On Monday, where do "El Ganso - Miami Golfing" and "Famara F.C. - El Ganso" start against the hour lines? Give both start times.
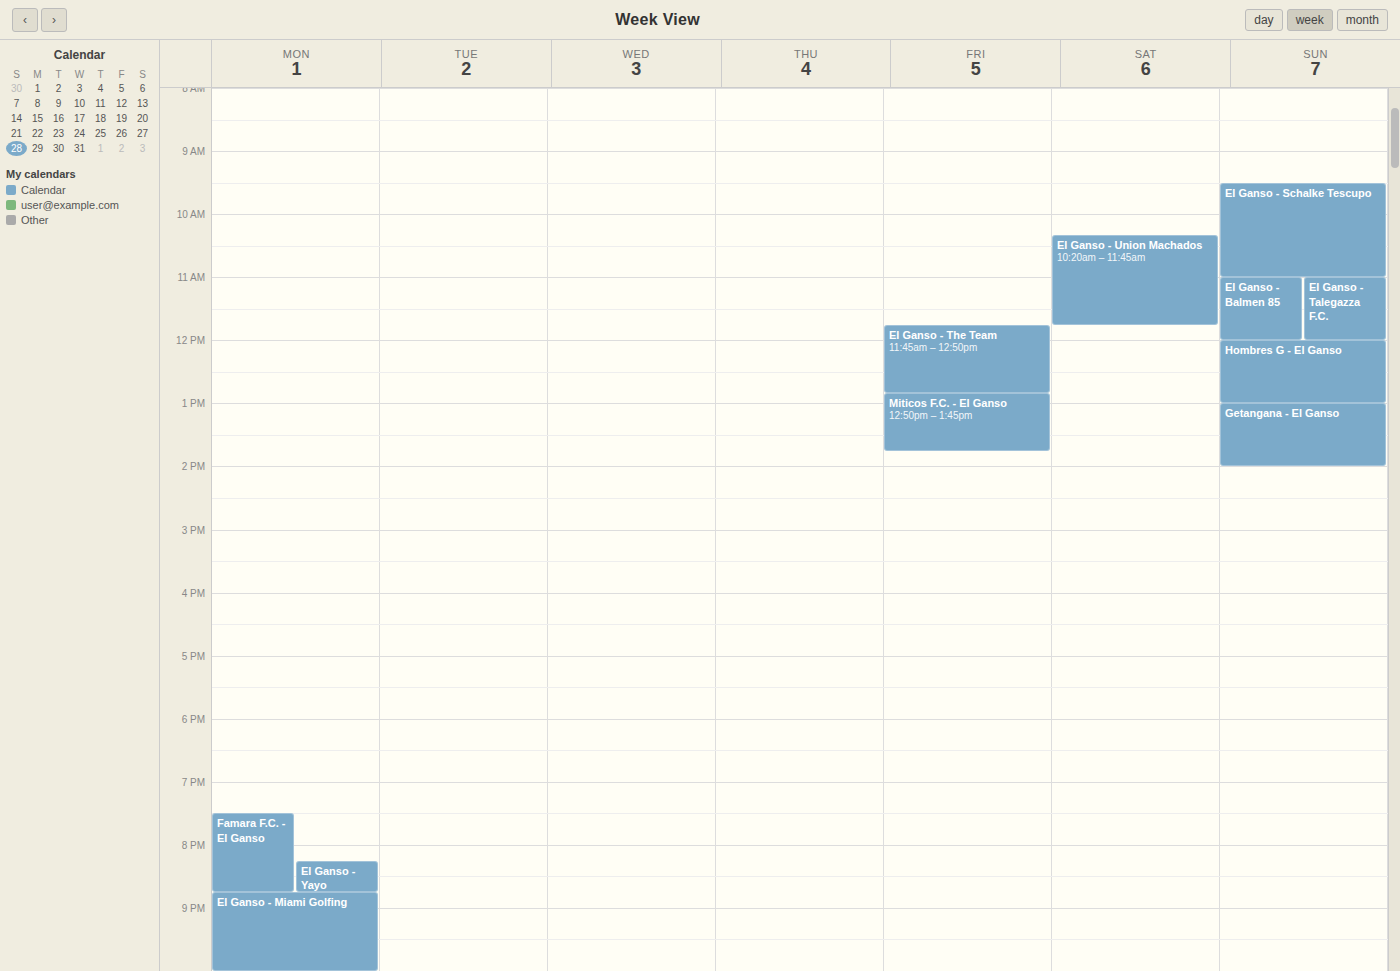
"El Ganso - Miami Golfing": 8:45 PM, neither: three quarters of the way from the 8 PM line to the 9 PM line. "Famara F.C. - El Ganso": 7:30 PM, halfway between the 7 PM and 8 PM lines.